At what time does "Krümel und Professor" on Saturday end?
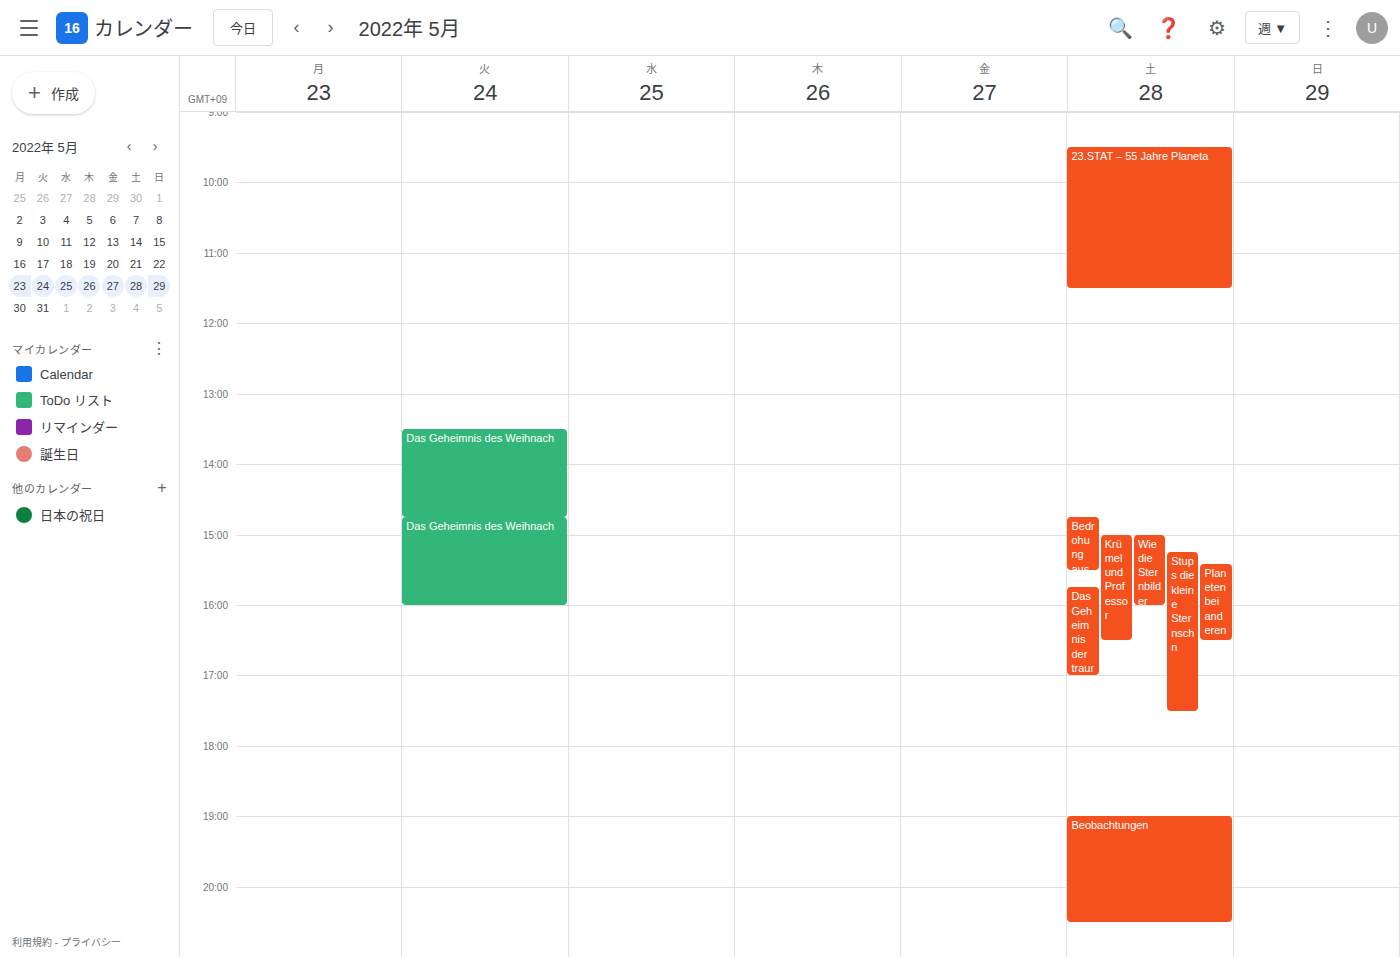
4:30 PM